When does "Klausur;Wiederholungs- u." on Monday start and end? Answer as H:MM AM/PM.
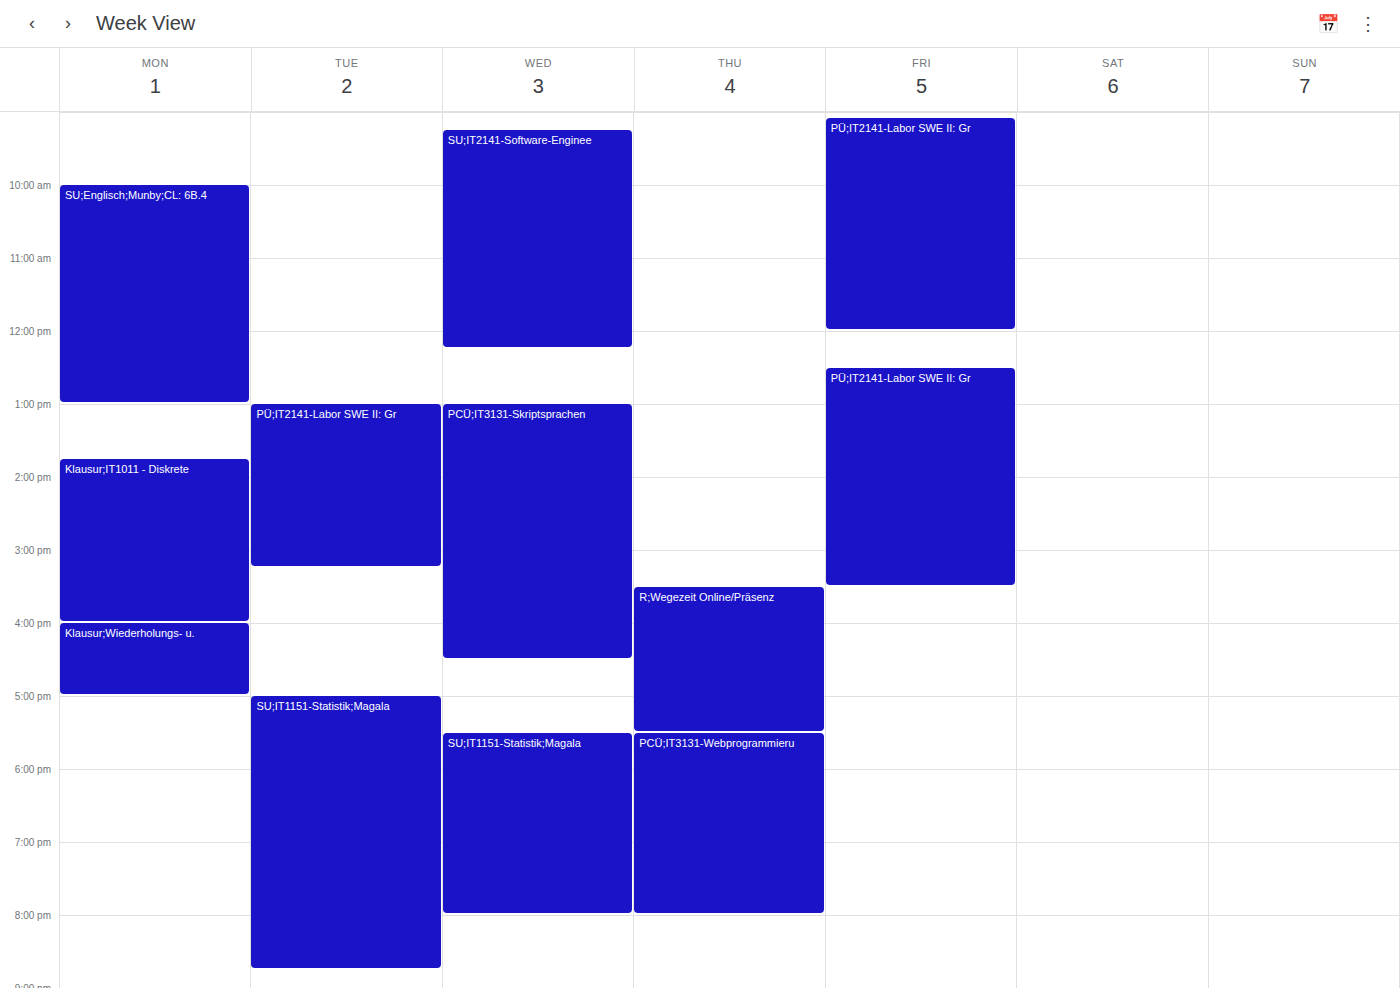
4:00 PM to 5:00 PM